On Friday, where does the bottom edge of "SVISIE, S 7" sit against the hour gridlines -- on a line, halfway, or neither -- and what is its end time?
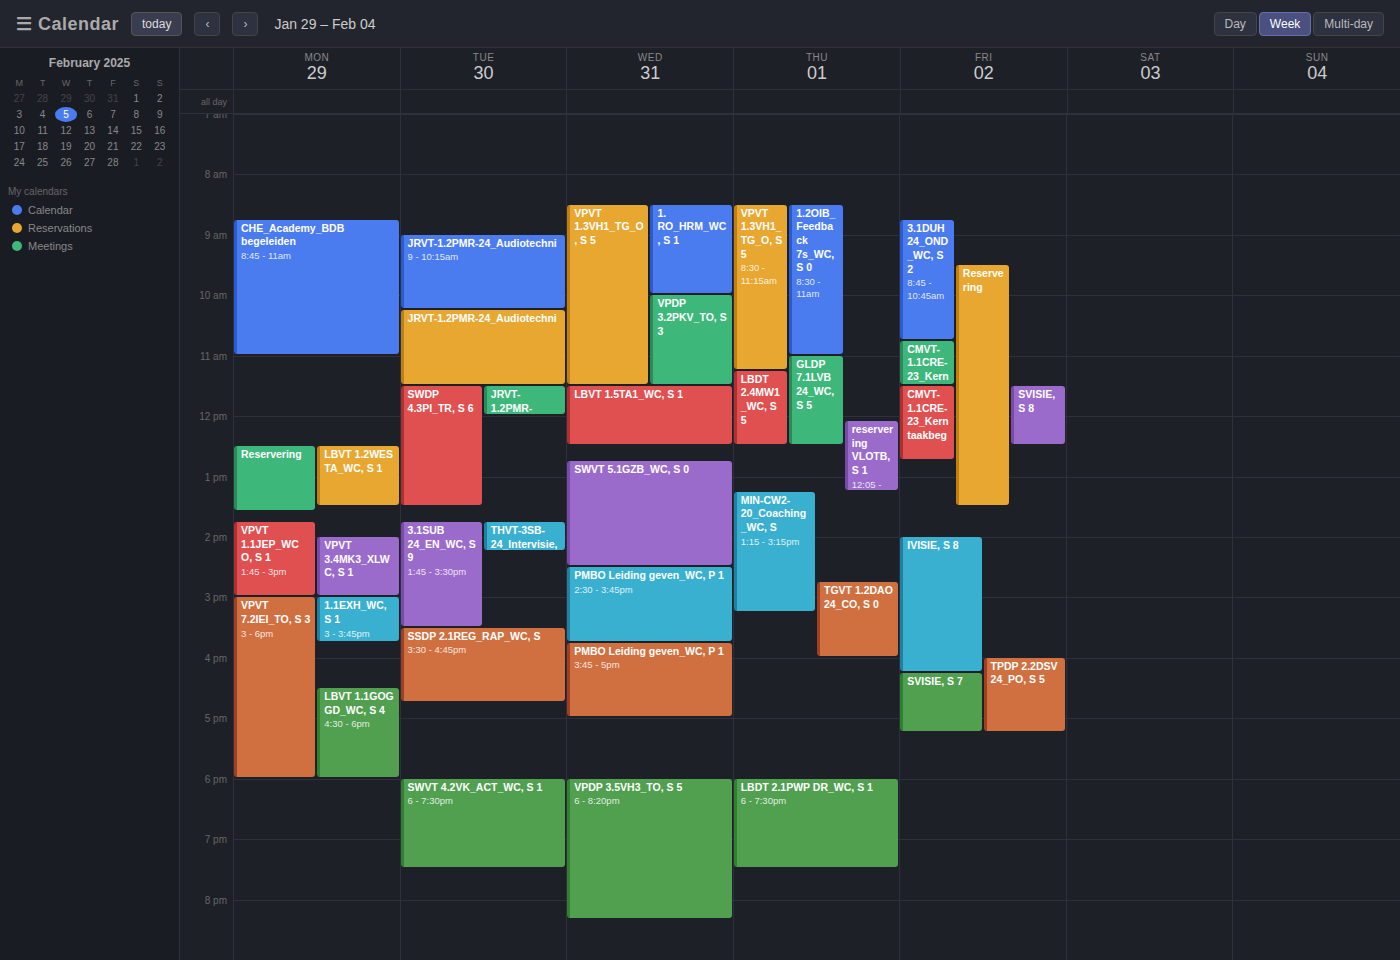
5:15 PM -- neither: a quarter of the way from the 5 PM line to the 6 PM line.